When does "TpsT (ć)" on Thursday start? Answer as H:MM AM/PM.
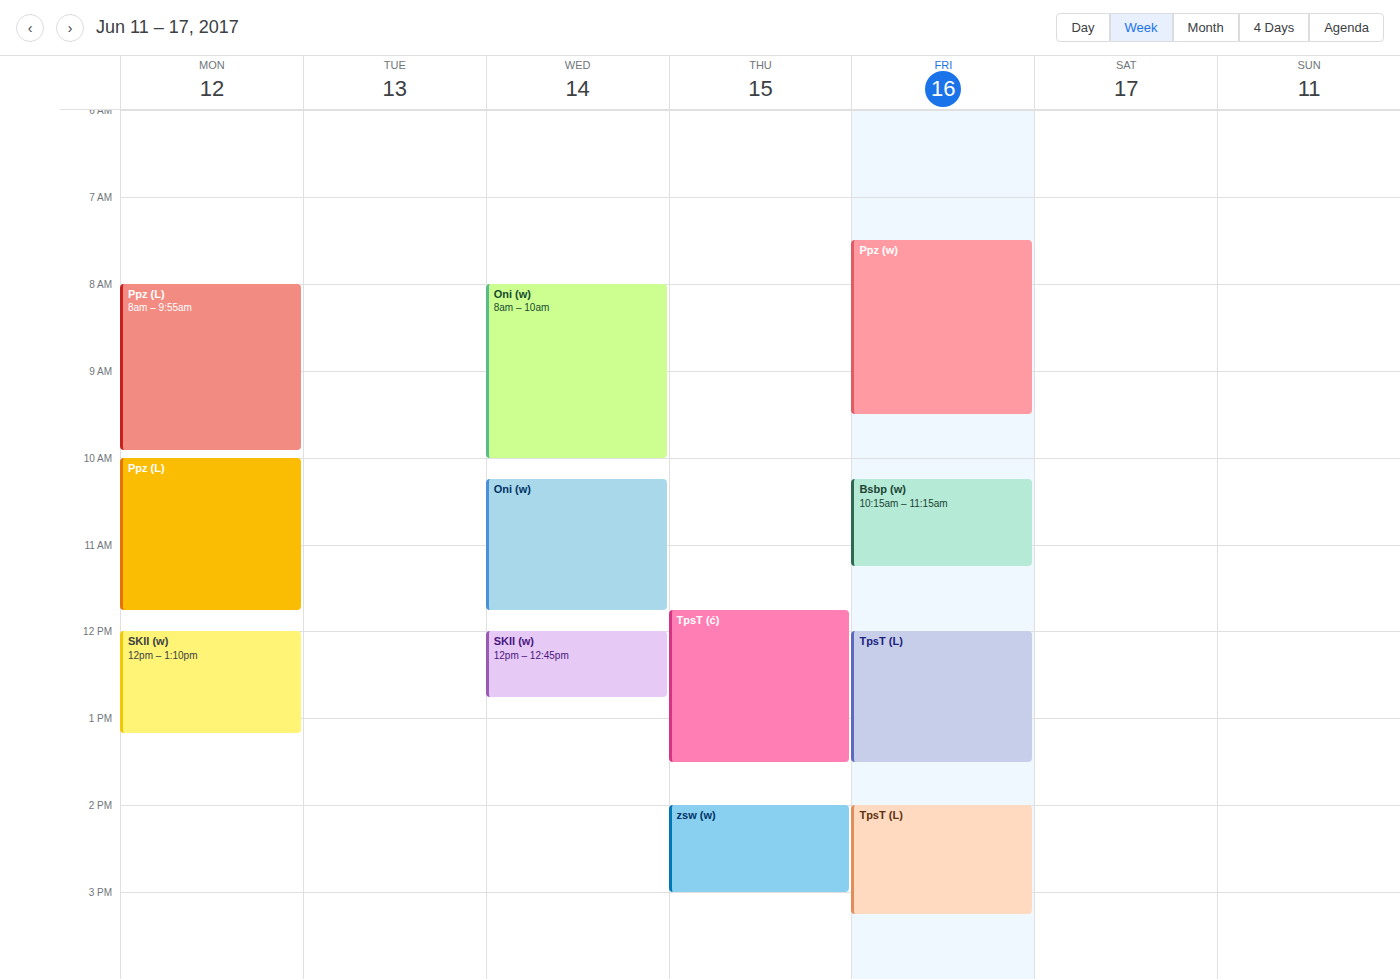
11:45 AM